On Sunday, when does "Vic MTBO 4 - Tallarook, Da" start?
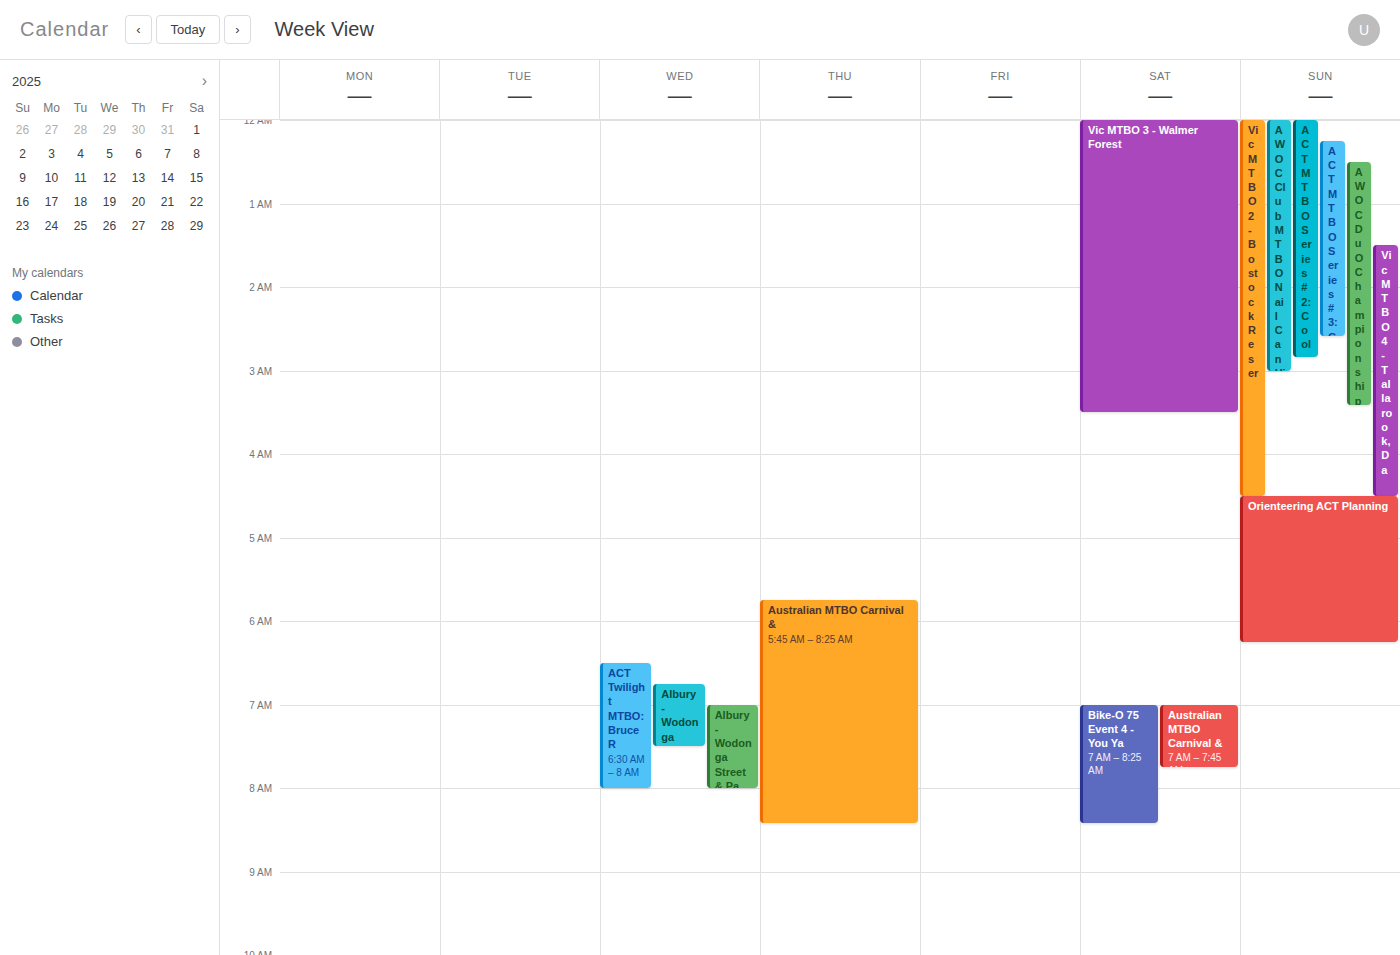
01:30